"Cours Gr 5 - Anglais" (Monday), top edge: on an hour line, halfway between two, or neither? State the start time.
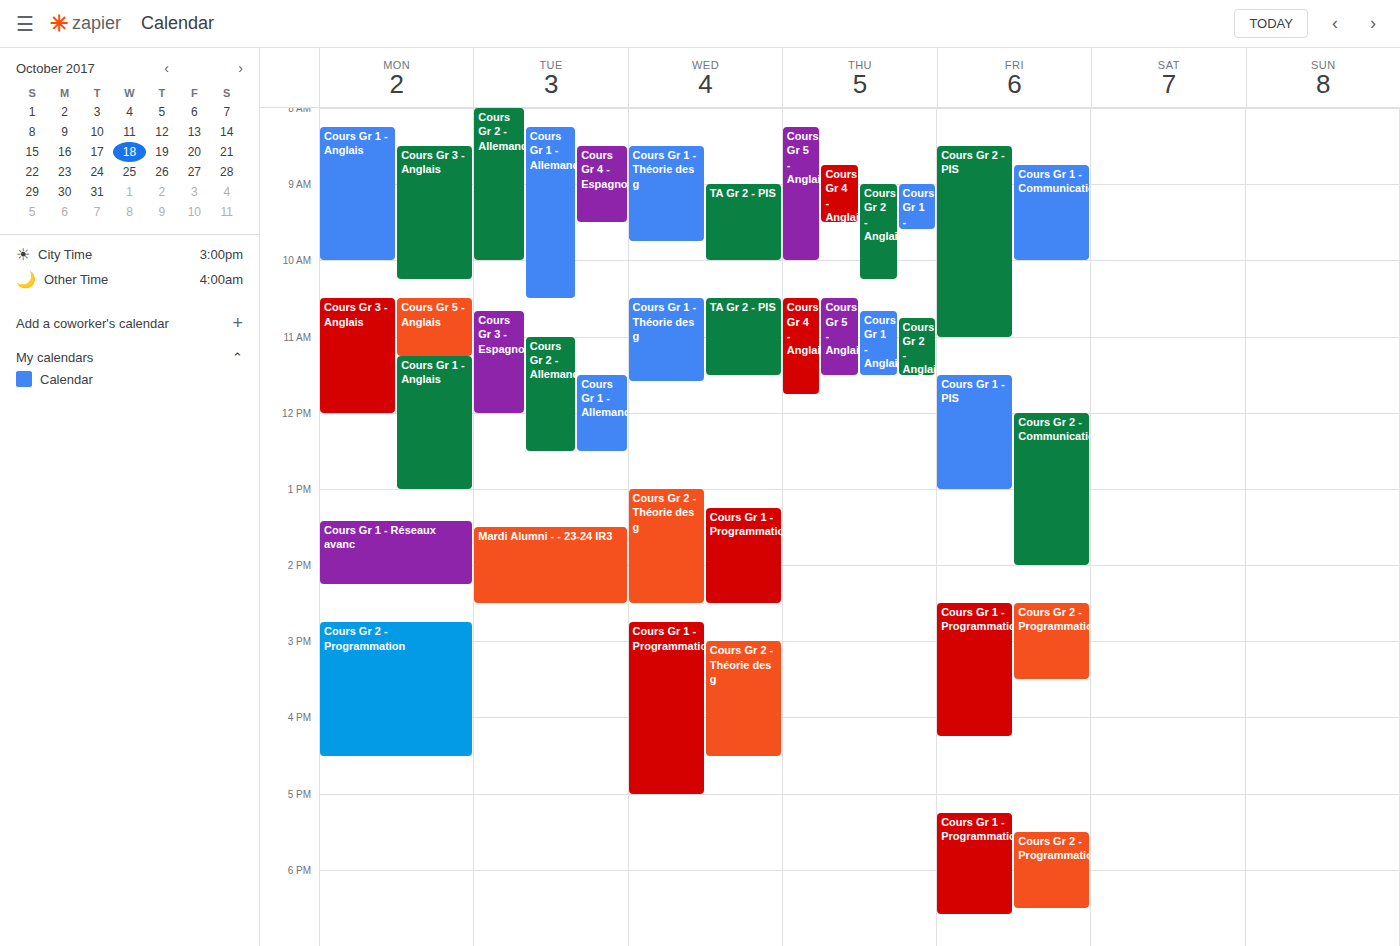
10:30 -- halfway between the 10:00 and 11:00 lines.